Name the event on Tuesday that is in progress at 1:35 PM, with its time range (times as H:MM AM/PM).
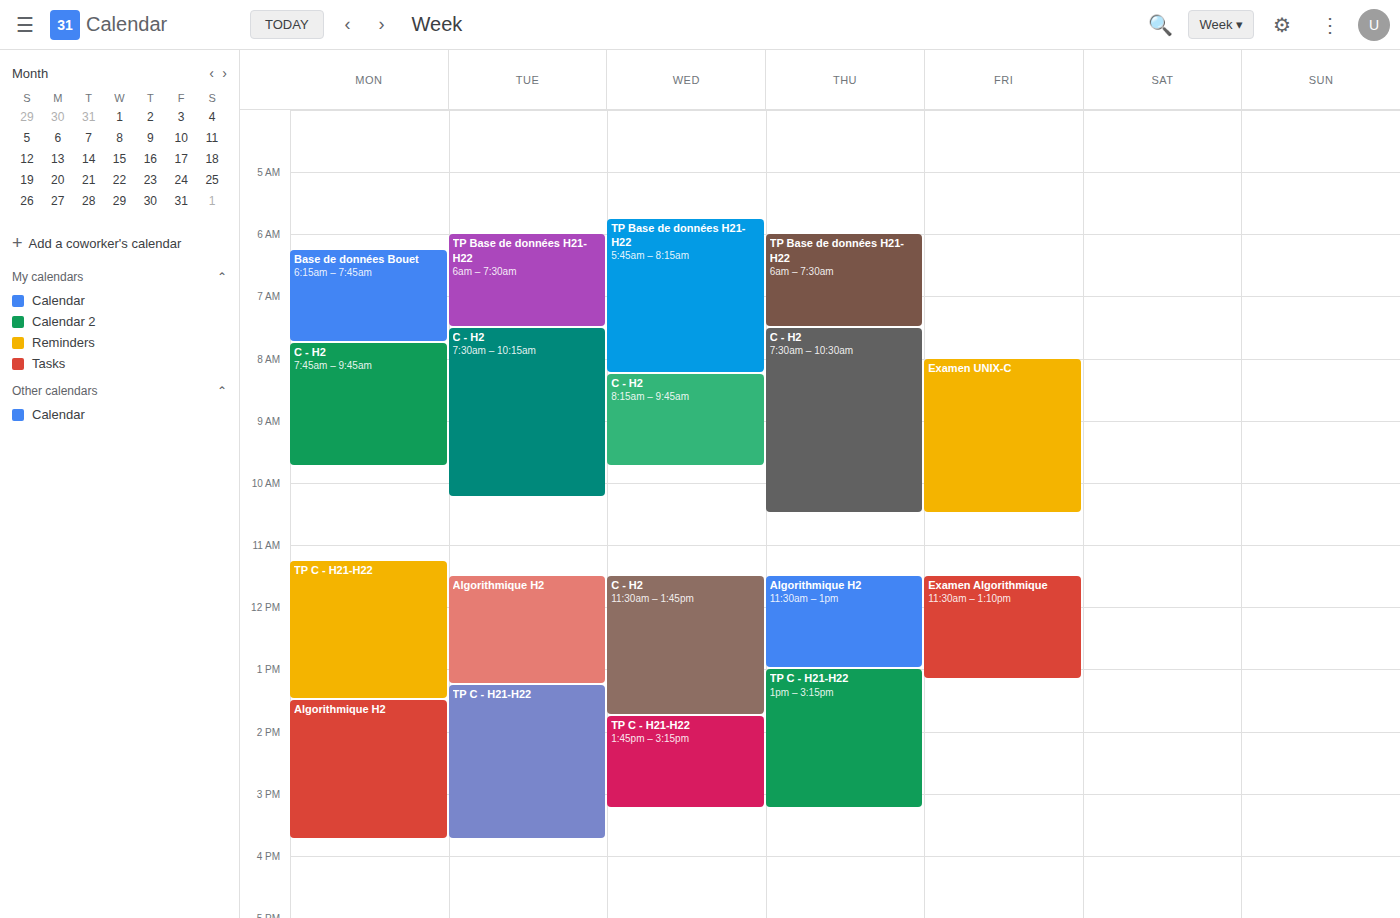
"TP C - H21-H22", 1:15 PM to 3:45 PM